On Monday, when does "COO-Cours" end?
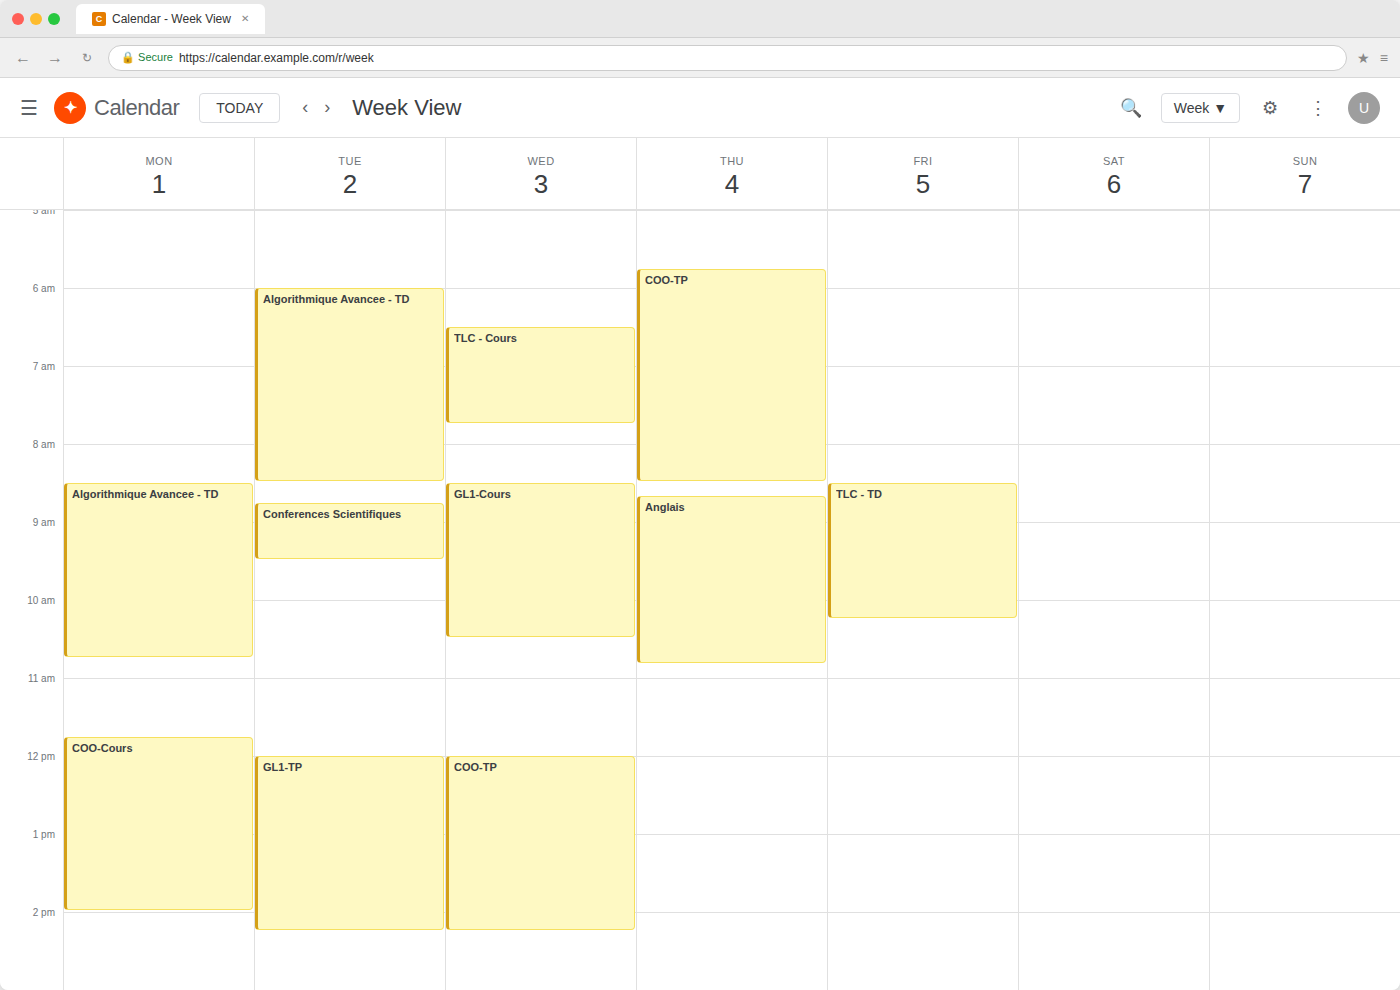
2:00 PM